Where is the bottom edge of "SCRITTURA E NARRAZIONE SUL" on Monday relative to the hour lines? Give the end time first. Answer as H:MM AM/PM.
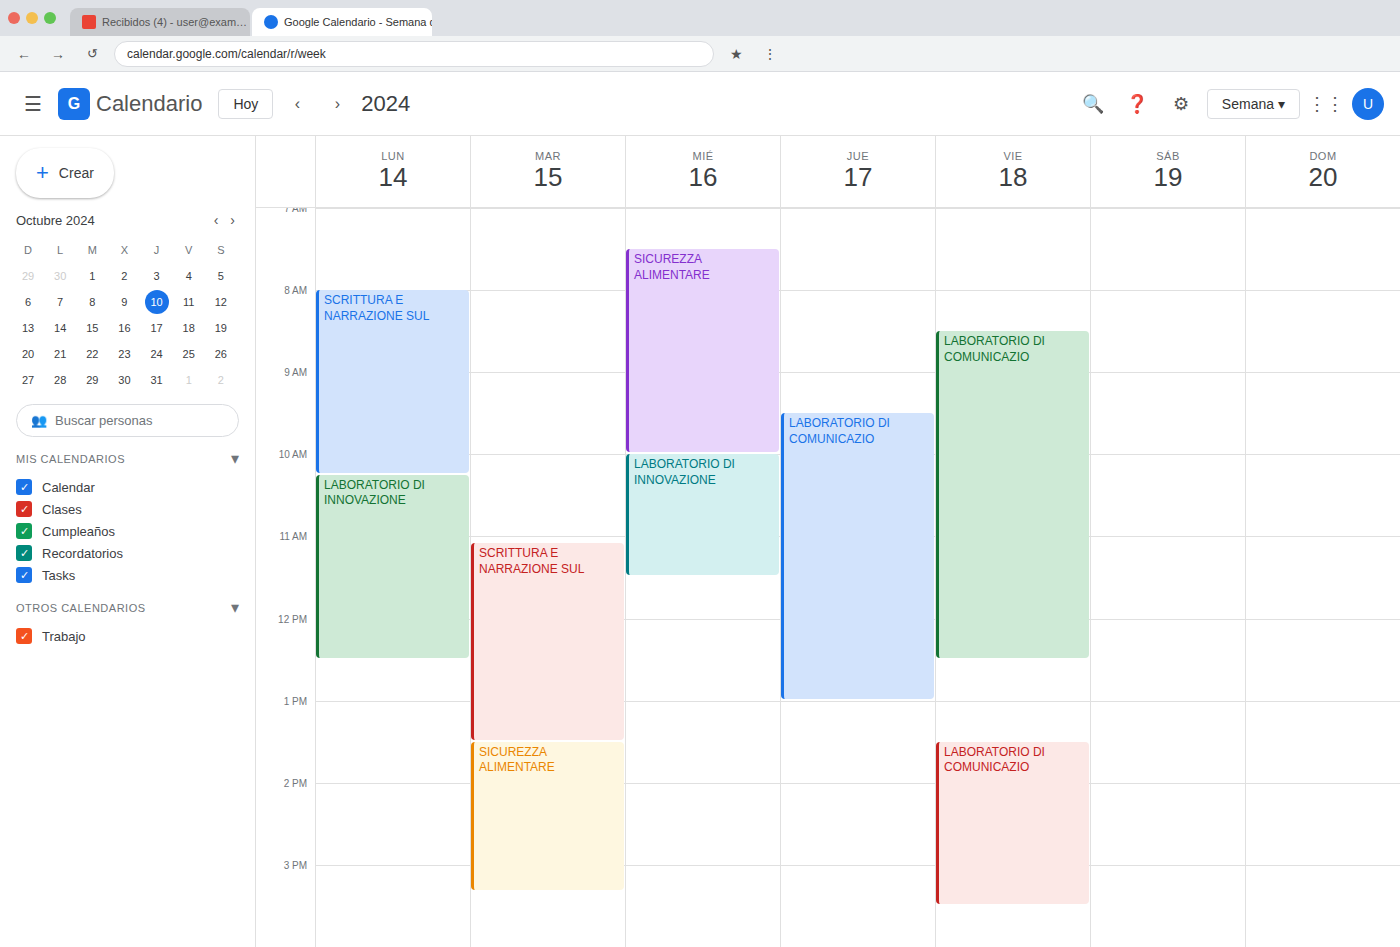
10:15 AM -- neither: a quarter of the way from the 10 AM line to the 11 AM line.